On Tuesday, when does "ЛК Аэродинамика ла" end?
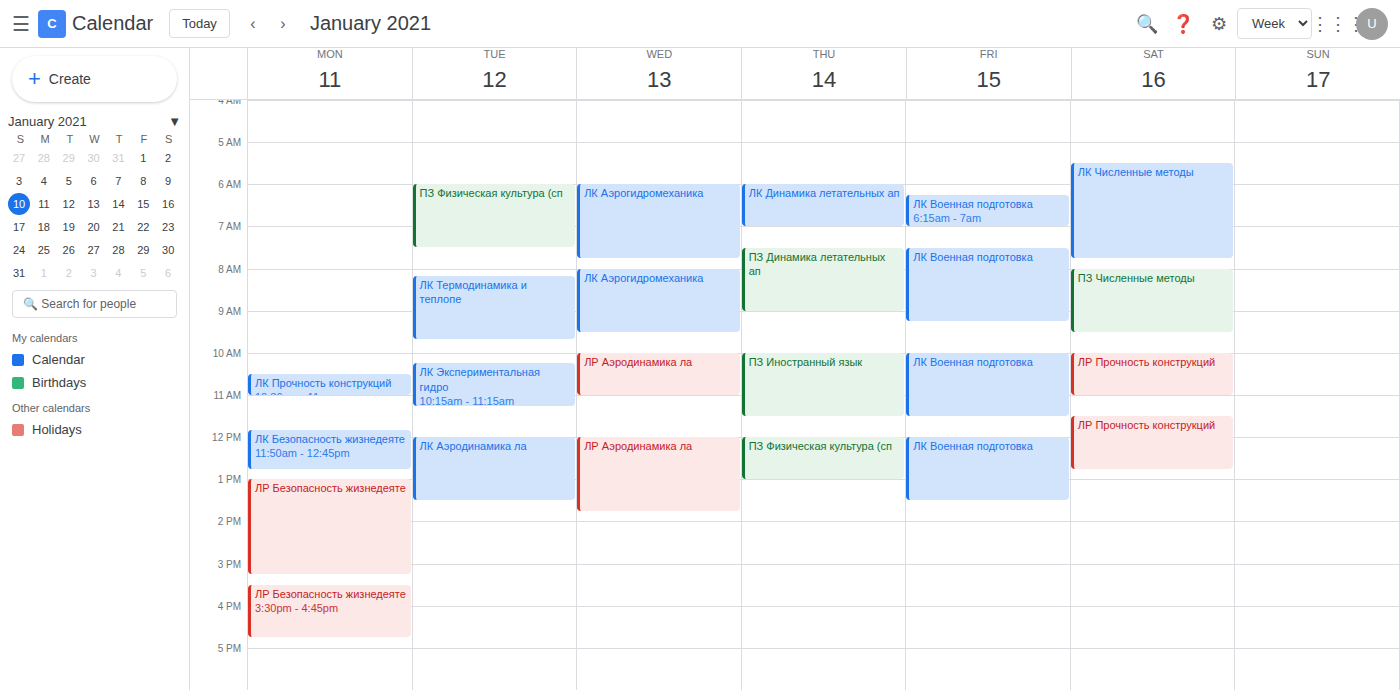
13:30